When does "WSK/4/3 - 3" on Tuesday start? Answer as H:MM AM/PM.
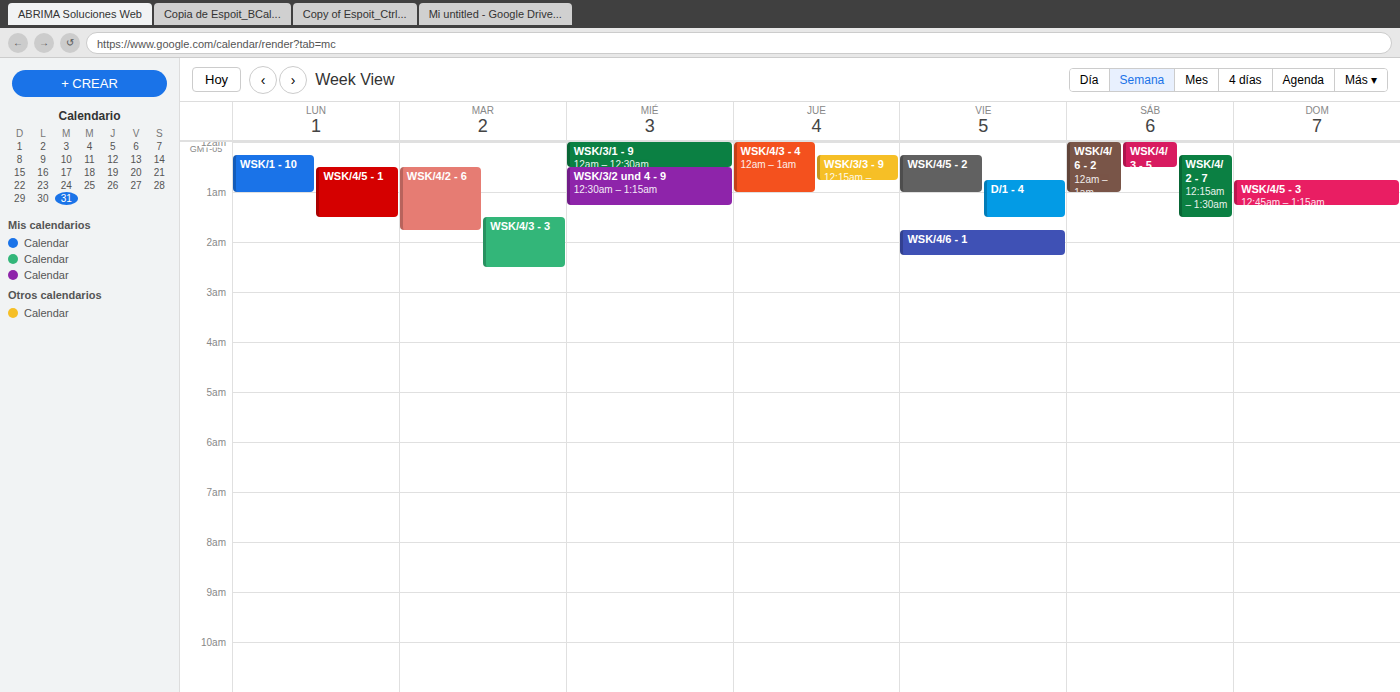
1:30 AM